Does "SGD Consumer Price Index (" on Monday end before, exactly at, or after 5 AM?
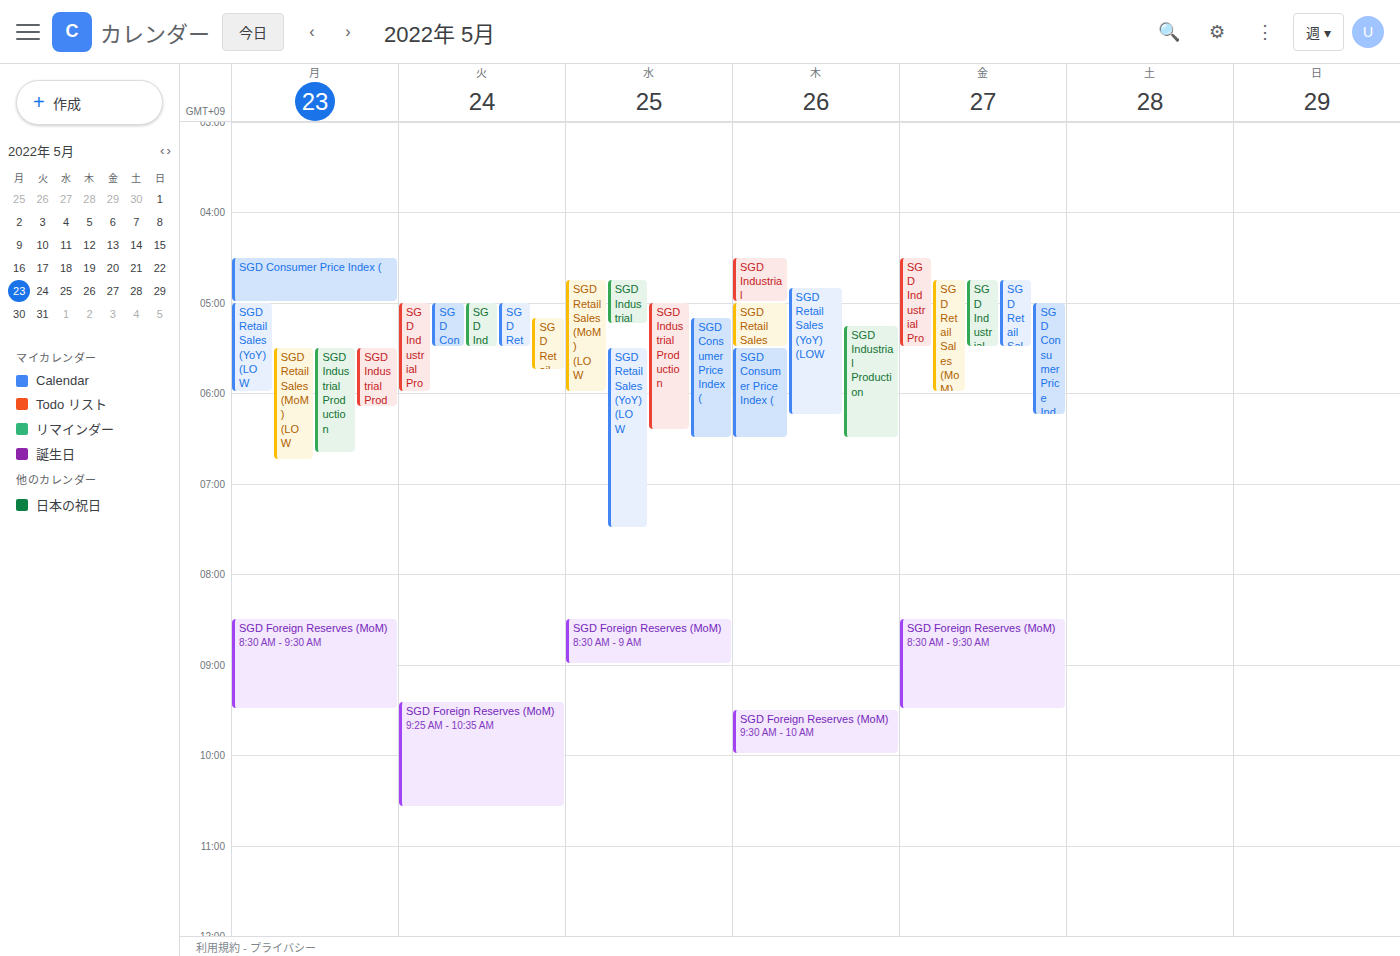
5:00 AM -- exactly at 5 AM, on the 5 AM line.